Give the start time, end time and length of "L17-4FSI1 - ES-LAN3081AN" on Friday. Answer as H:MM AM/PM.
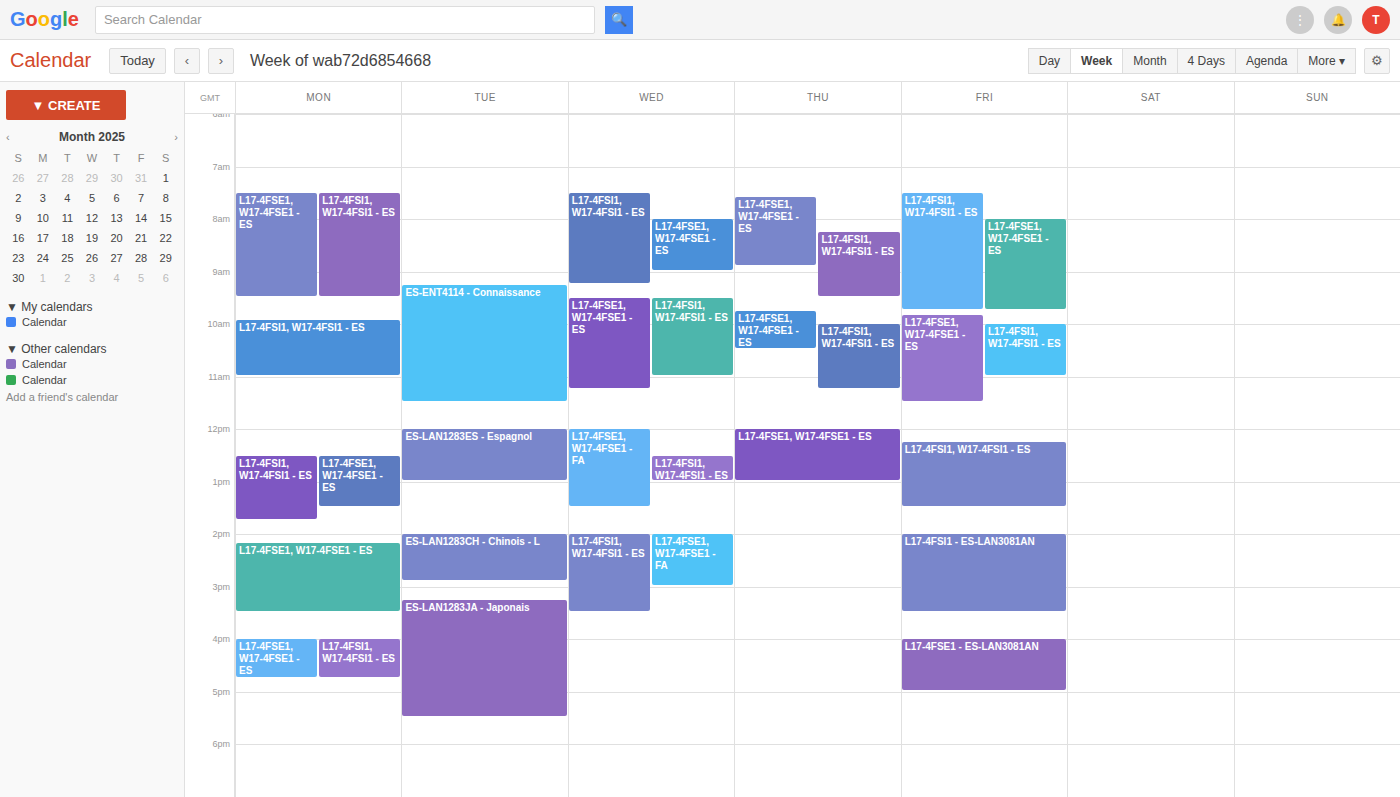
2:00 PM to 3:30 PM, 1 hour 30 minutes